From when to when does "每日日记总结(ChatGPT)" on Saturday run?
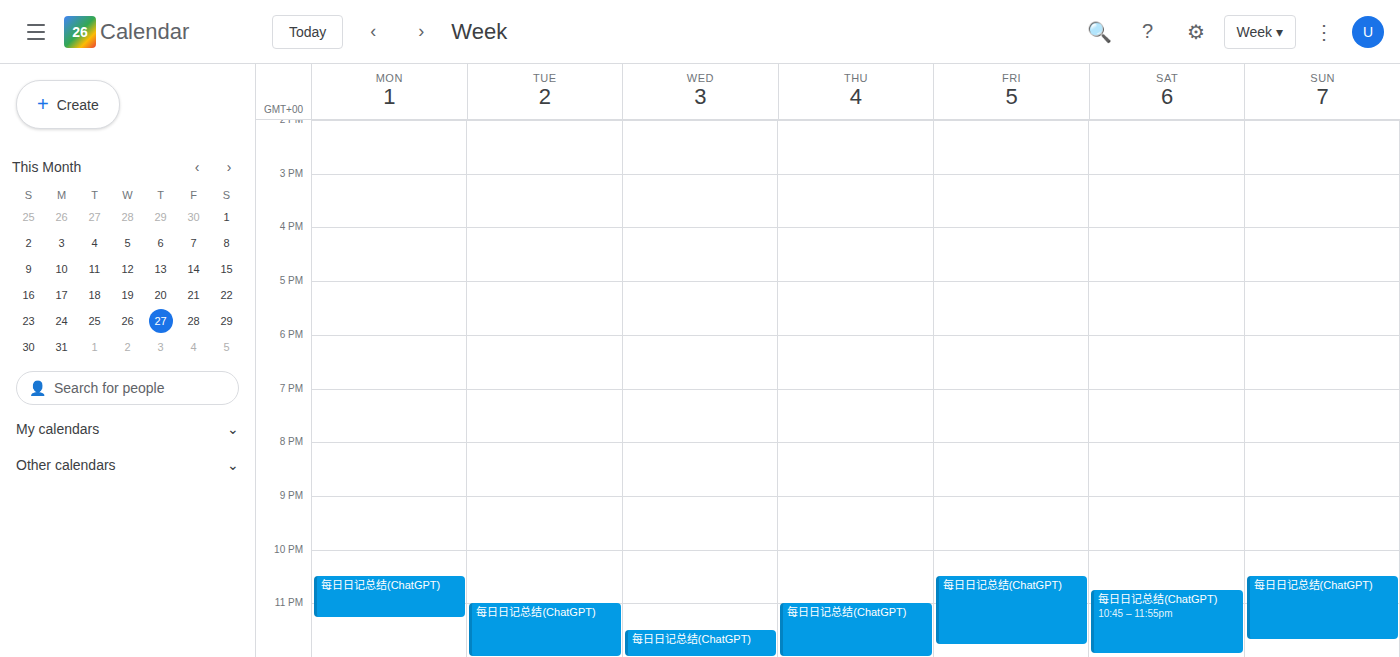
10:45 PM to 11:55 PM